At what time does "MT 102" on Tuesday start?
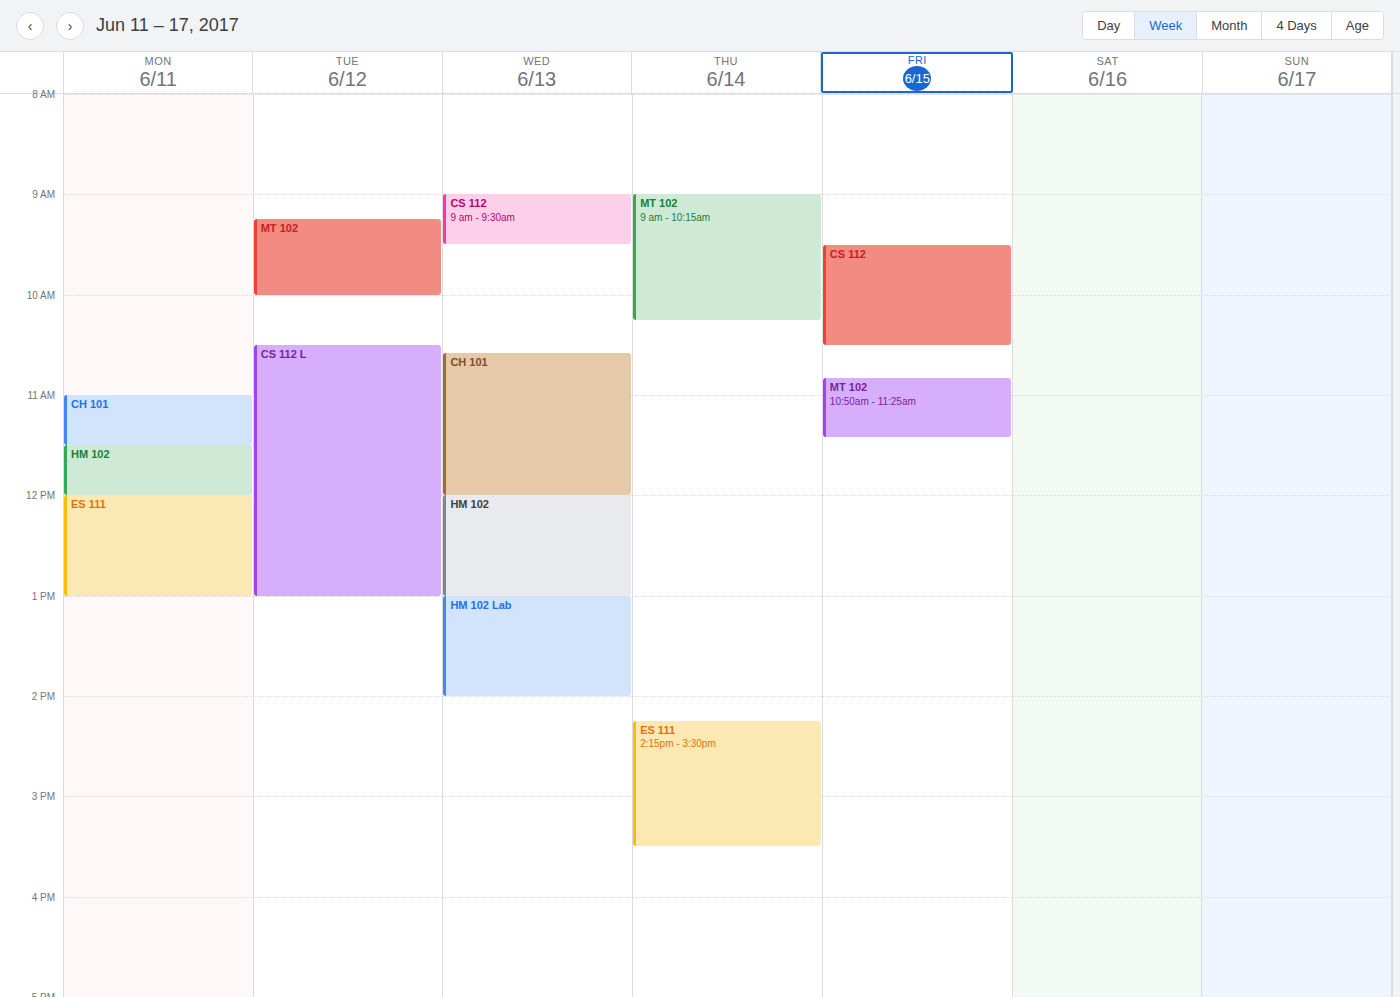
9:15 AM